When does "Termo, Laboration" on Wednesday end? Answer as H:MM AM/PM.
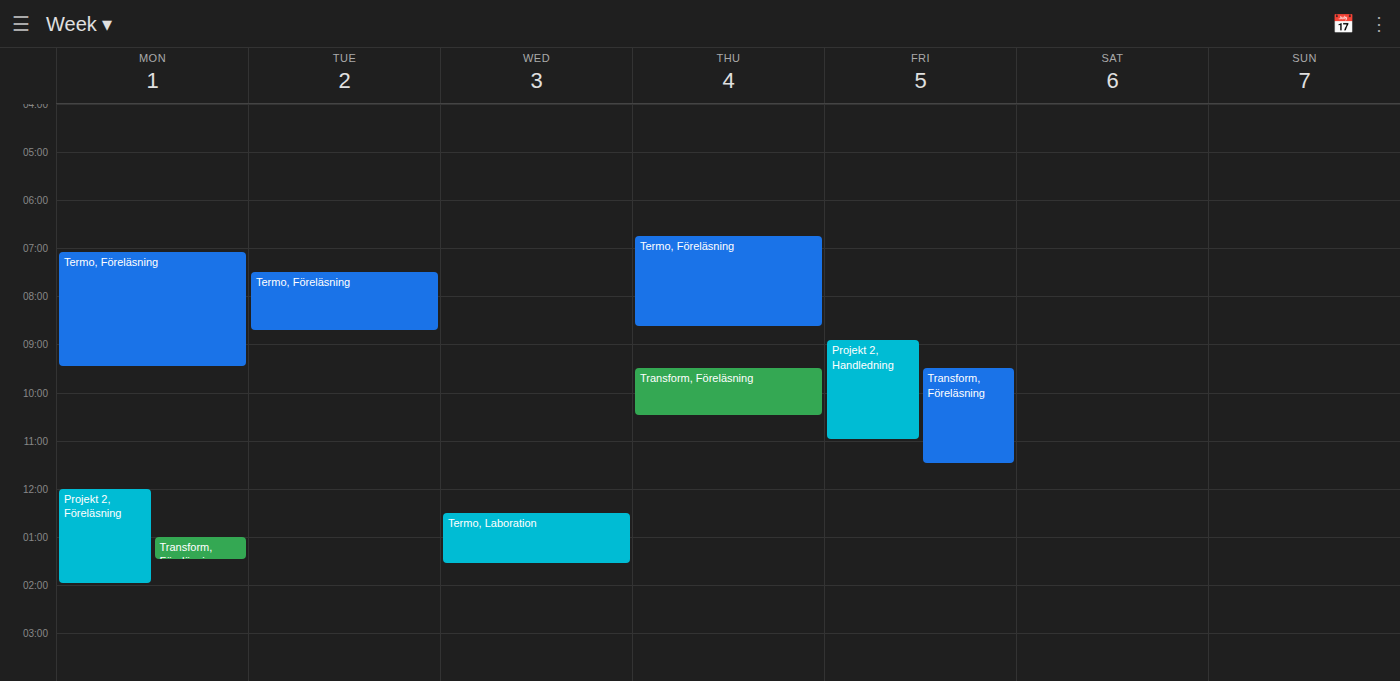
1:35 PM